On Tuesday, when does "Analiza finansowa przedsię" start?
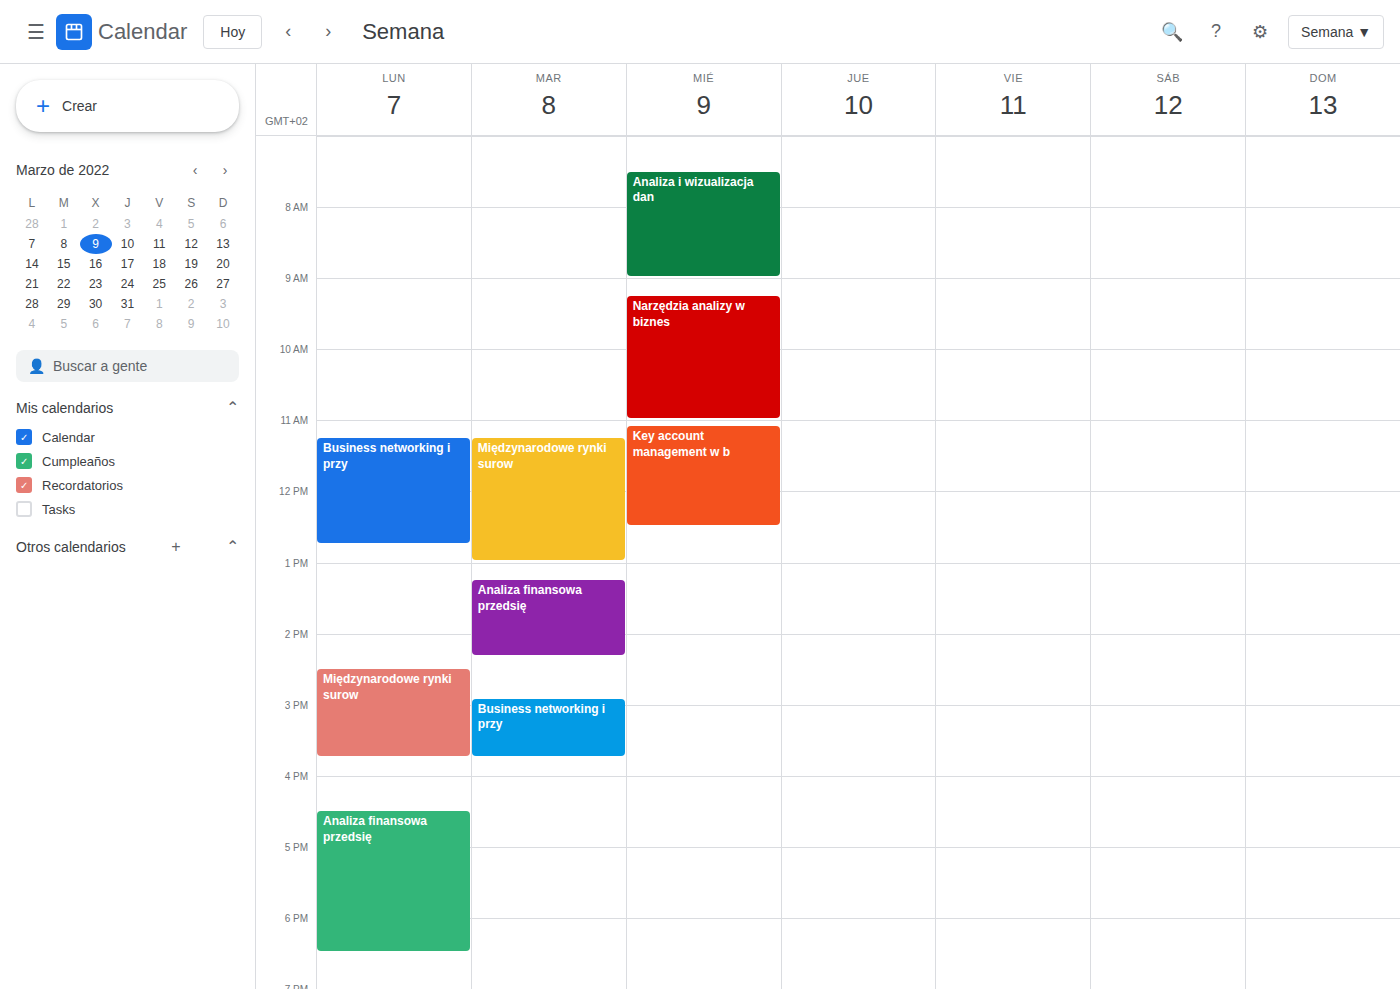
1:15 PM